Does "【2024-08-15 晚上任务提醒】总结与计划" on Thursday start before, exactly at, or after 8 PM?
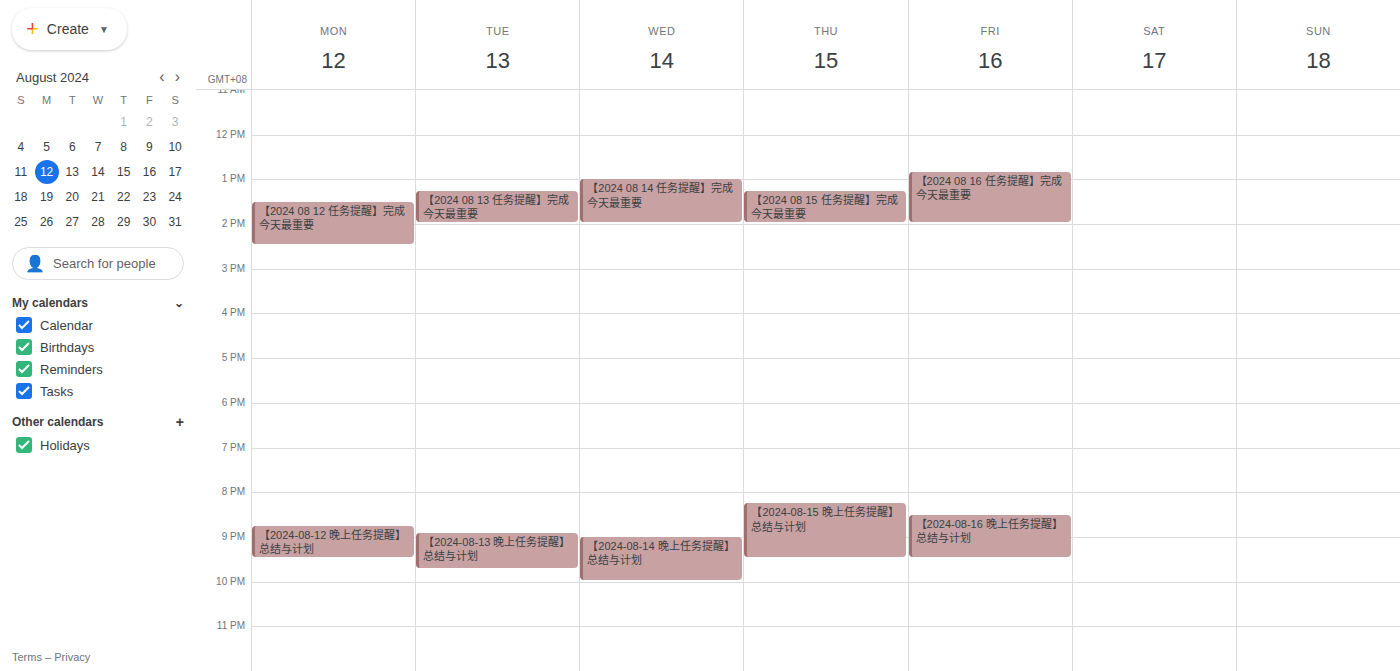
8:15 PM -- after 8 PM, 15 minutes below the 8 PM line.